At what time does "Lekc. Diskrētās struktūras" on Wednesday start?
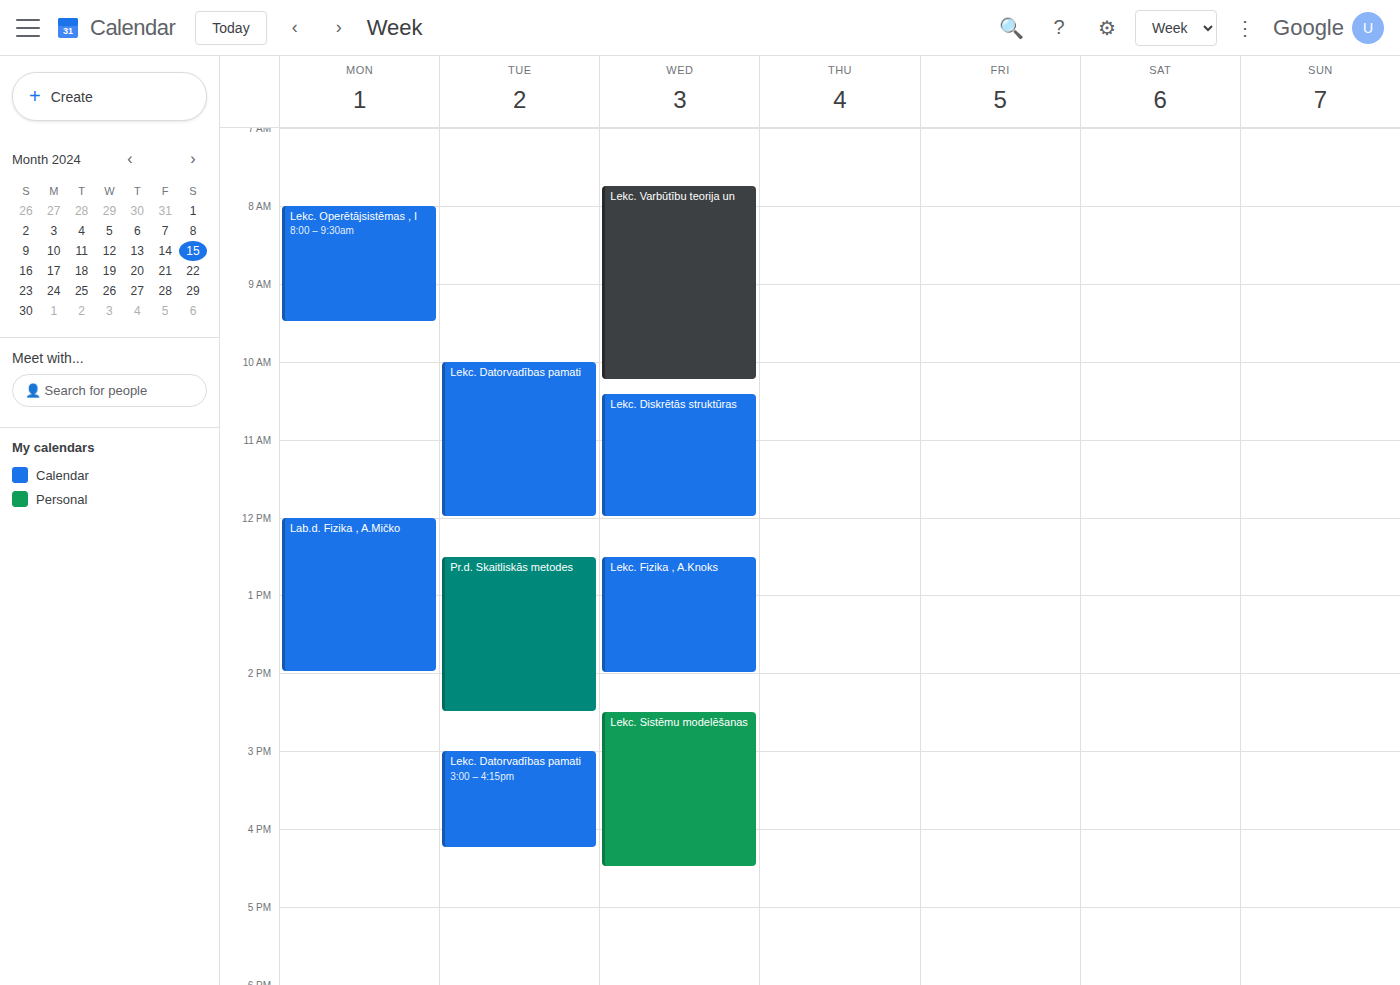
10:25 AM